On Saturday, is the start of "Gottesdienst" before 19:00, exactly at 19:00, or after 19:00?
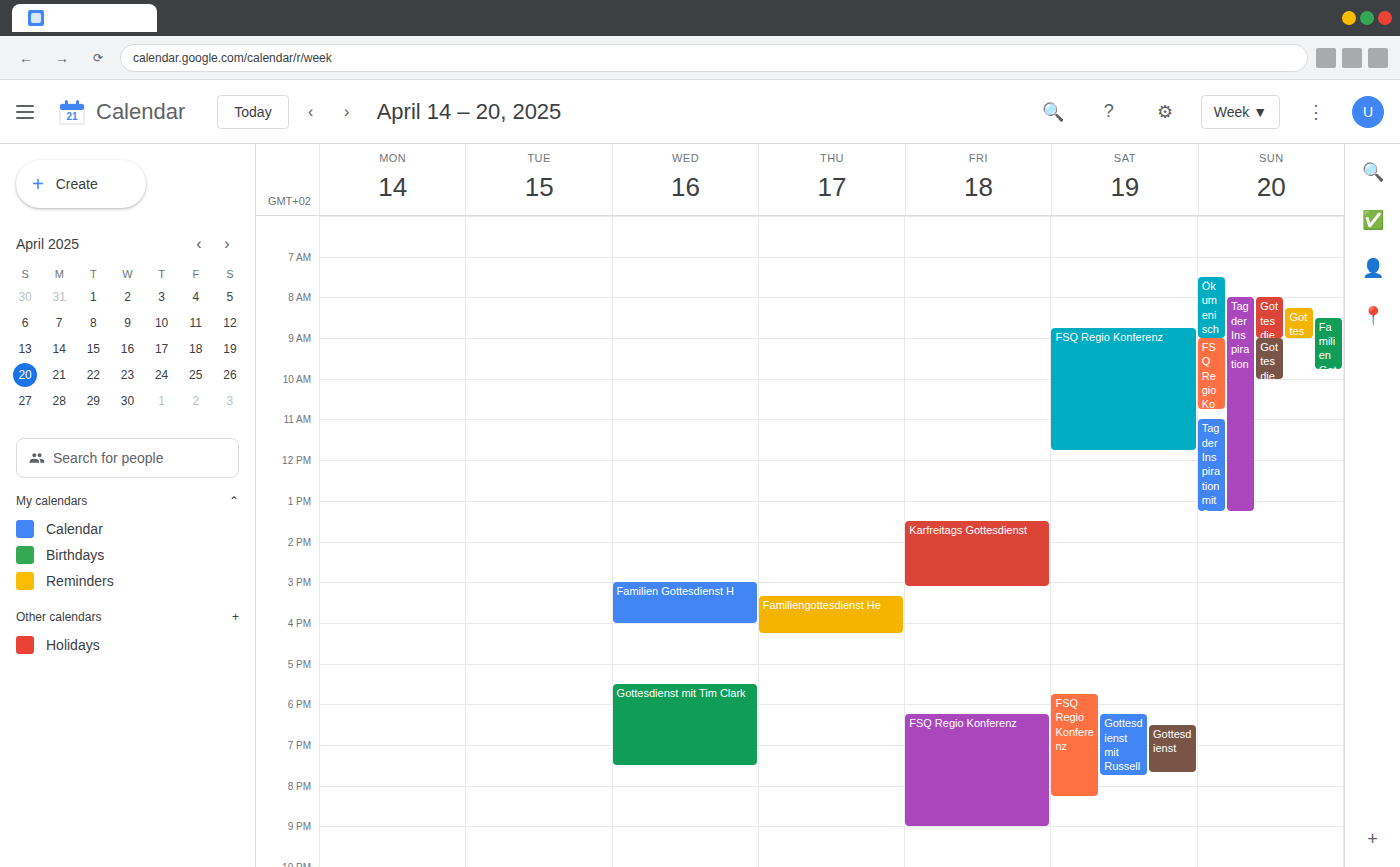
18:30 -- before 19:00, 30 minutes above the 19:00 line.